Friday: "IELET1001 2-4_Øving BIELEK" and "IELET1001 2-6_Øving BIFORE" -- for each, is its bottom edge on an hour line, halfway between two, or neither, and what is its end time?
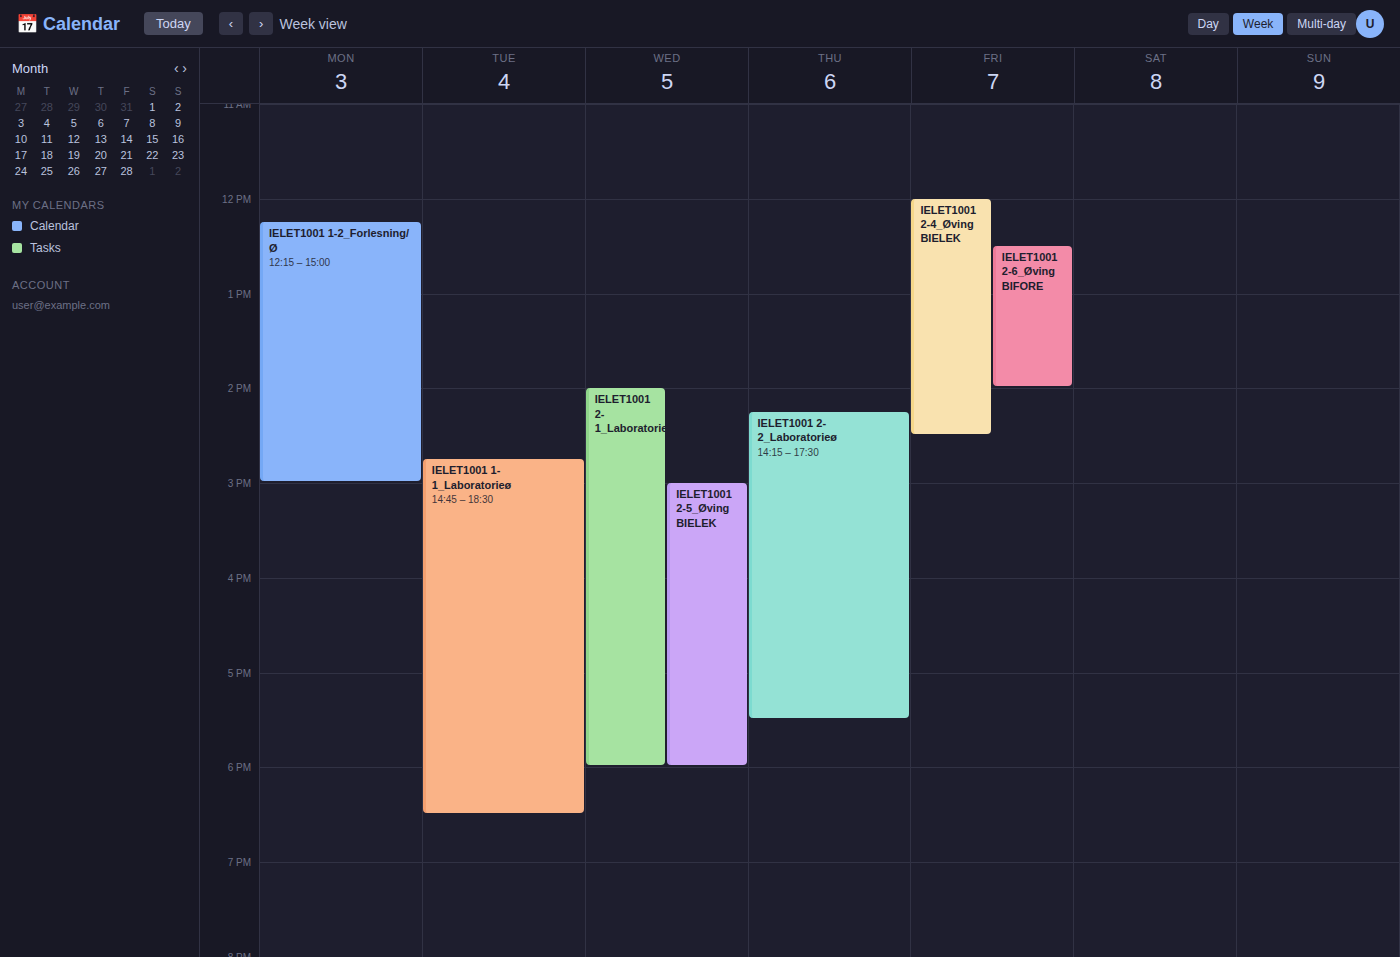
"IELET1001 2-4_Øving BIELEK": 2:30 PM, halfway between the 2 PM and 3 PM lines. "IELET1001 2-6_Øving BIFORE": 2:00 PM, exactly on the 2 PM line.